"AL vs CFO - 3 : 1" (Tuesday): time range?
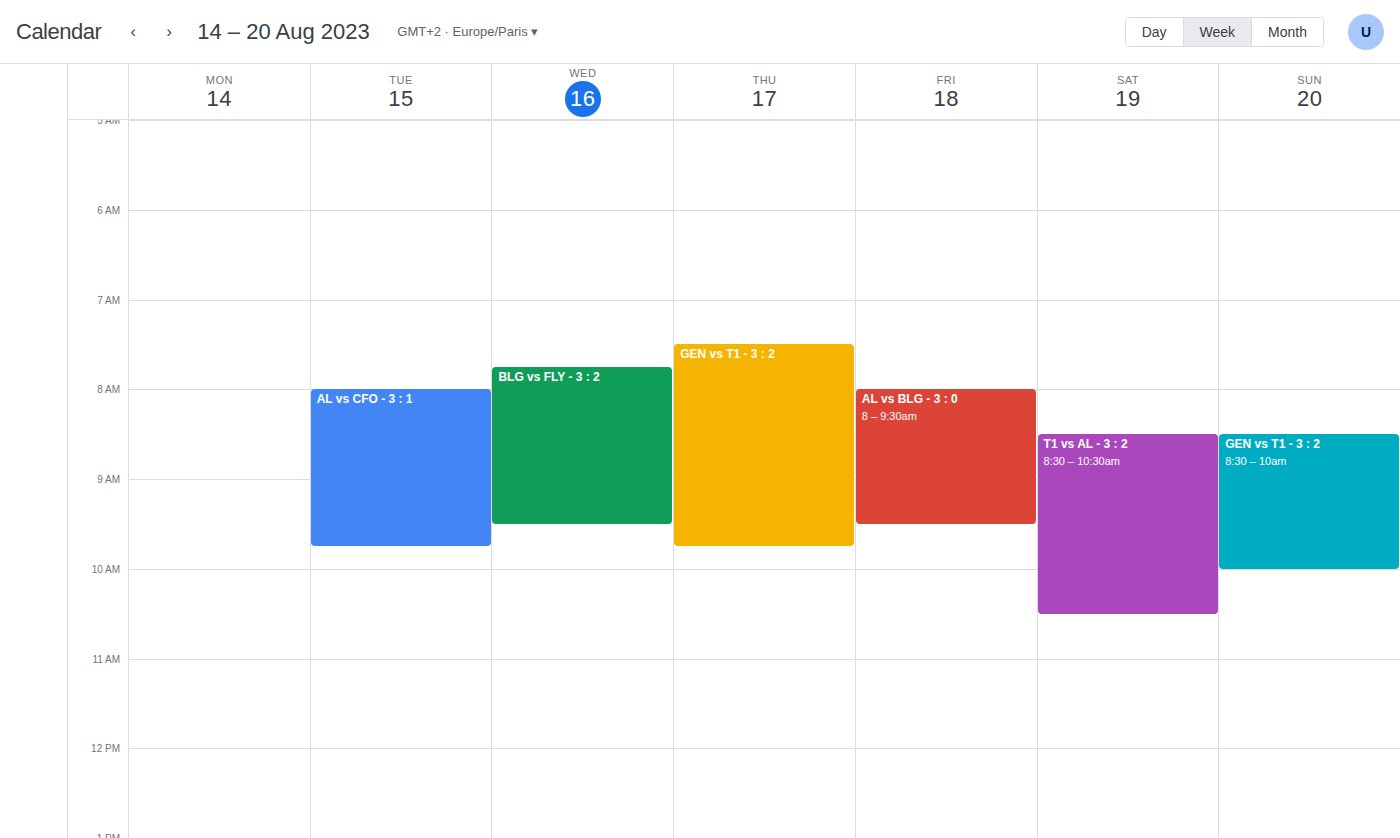
8:00 AM to 9:45 AM